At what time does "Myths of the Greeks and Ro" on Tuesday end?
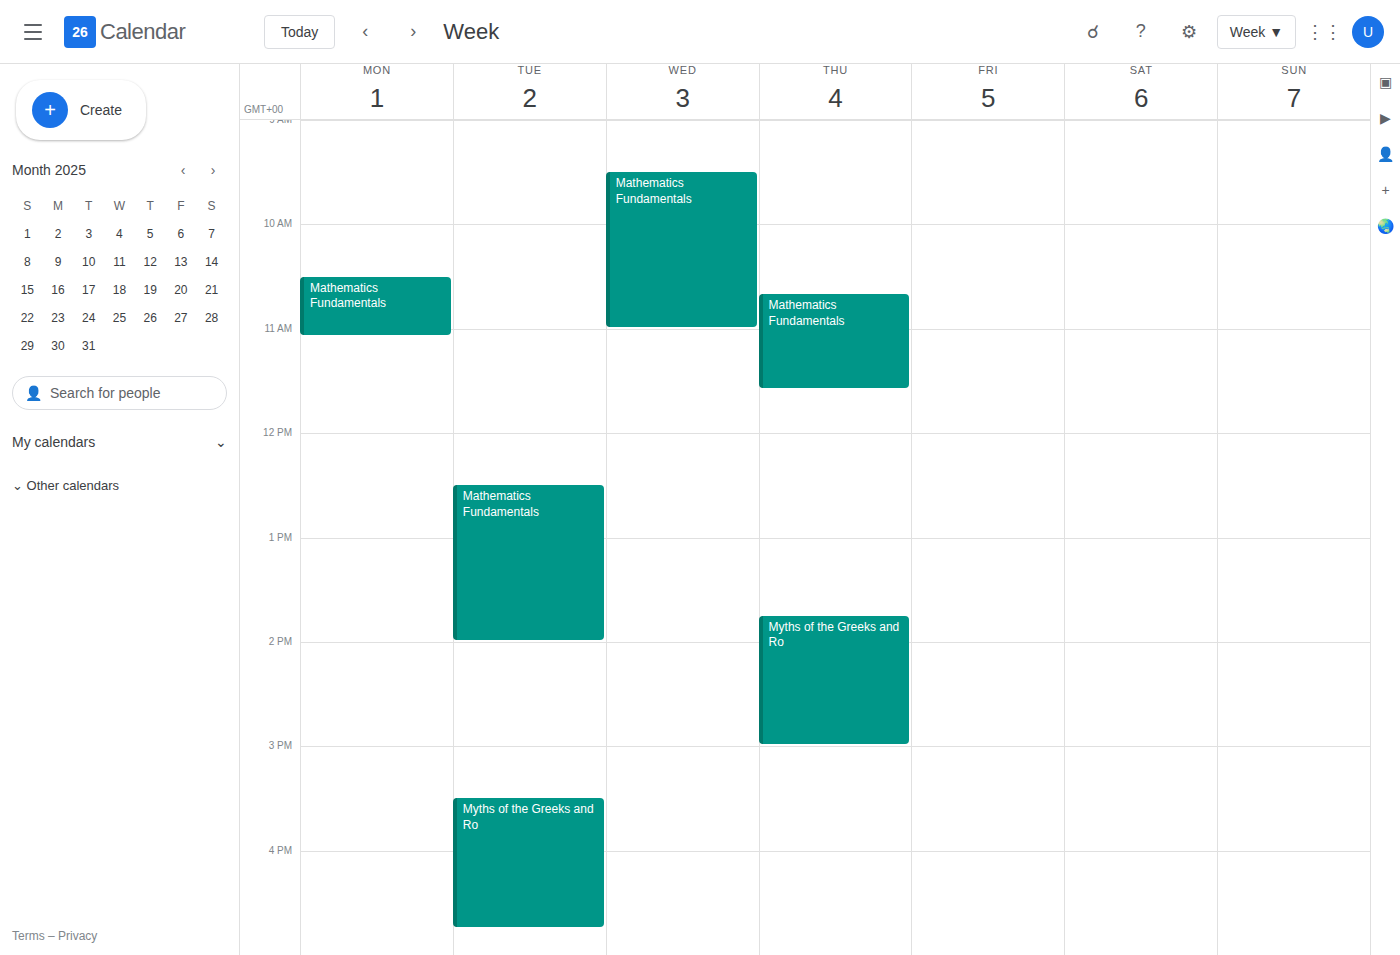
4:45 PM